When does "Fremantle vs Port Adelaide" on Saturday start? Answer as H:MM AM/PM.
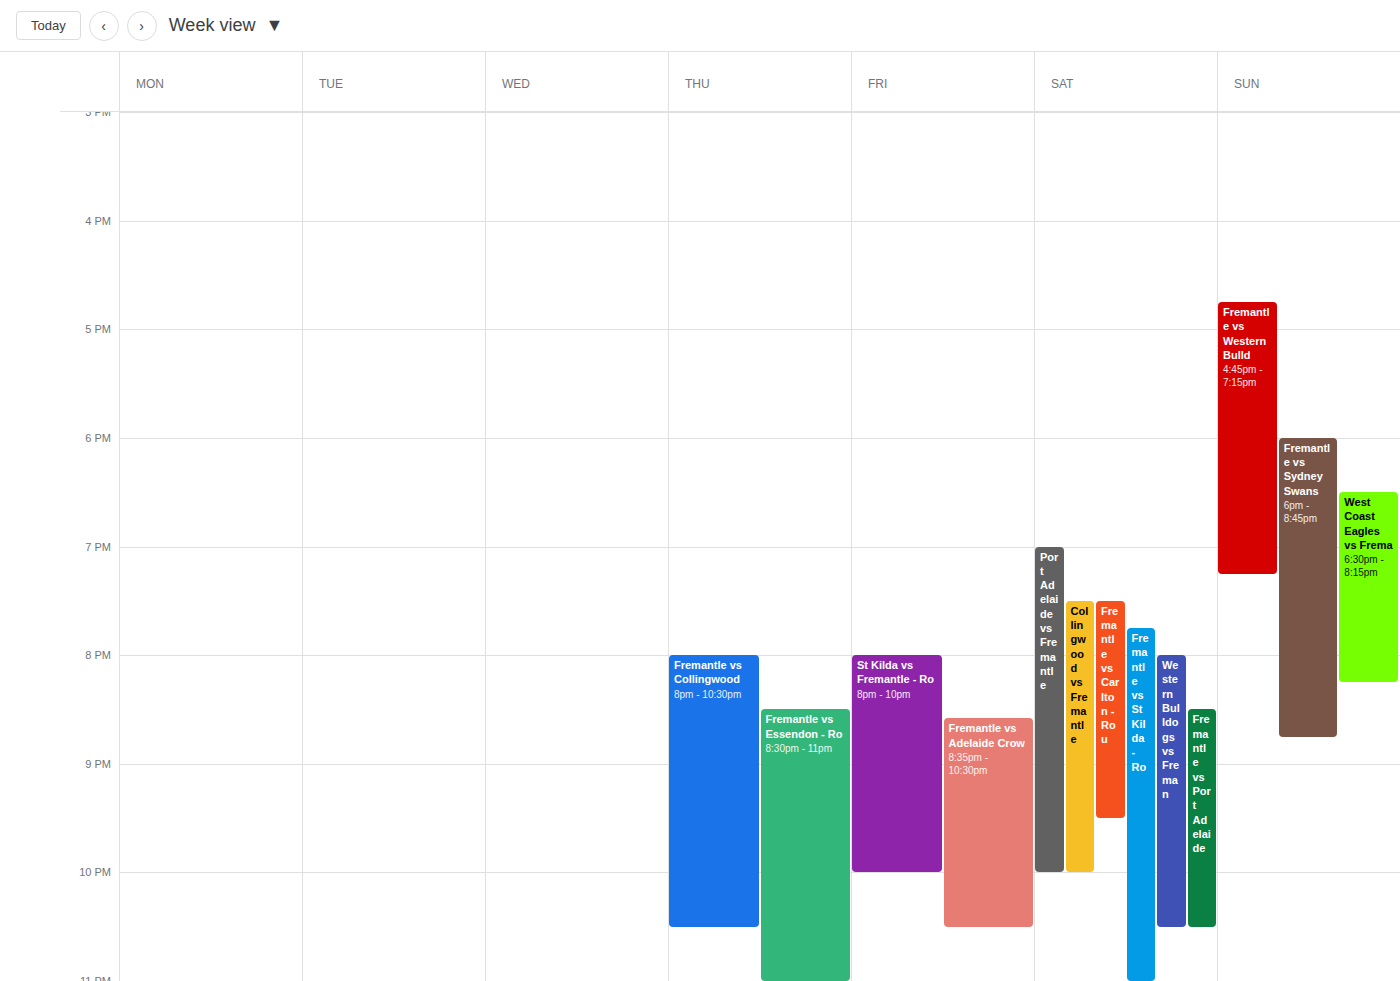
8:30 PM